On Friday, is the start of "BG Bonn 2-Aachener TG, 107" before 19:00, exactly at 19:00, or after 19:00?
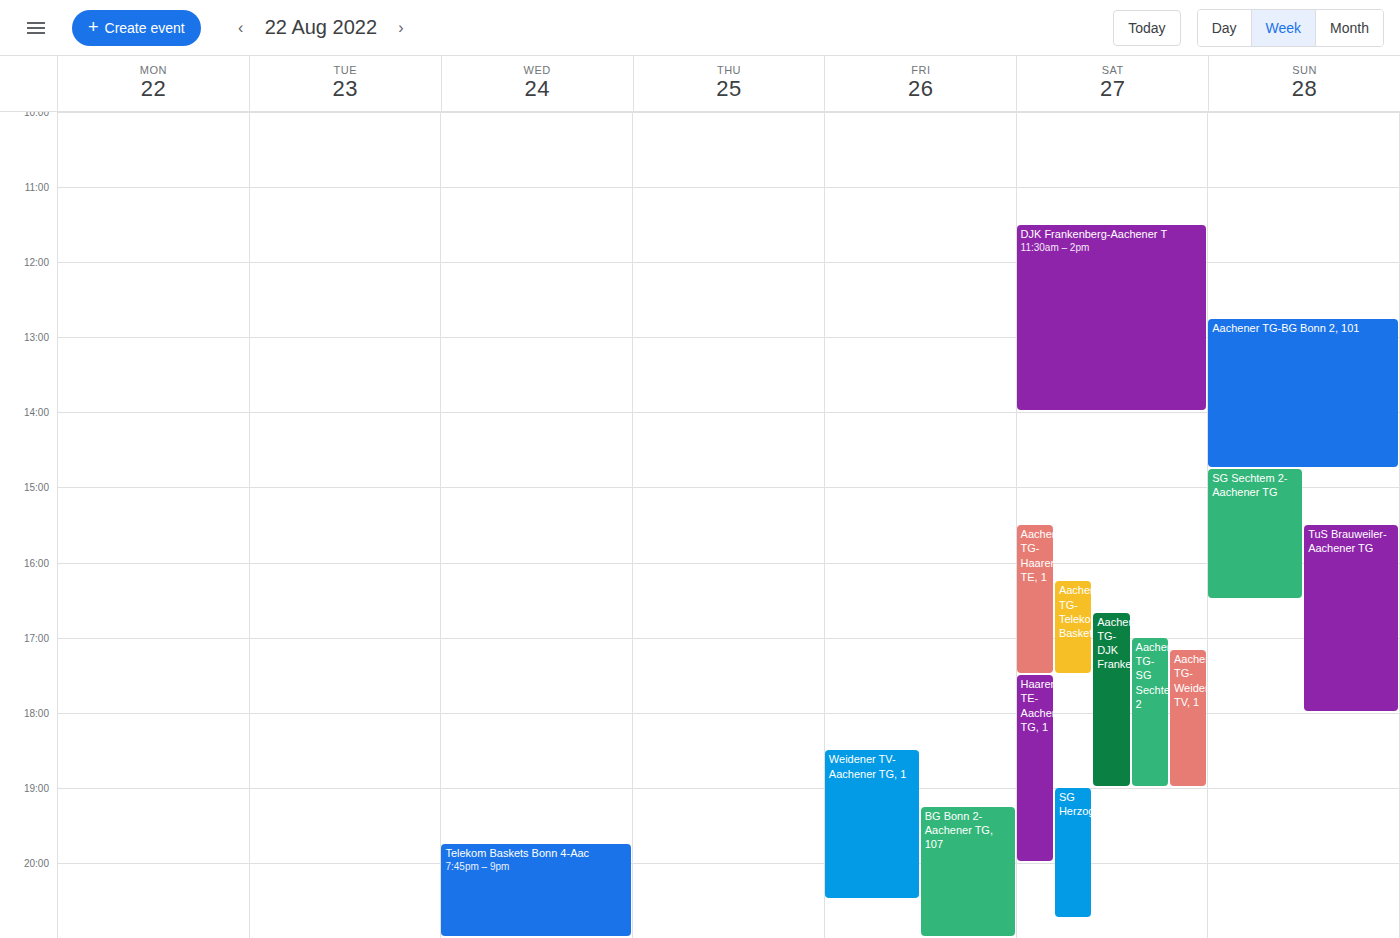
19:15 -- after 19:00, 15 minutes below the 19:00 line.